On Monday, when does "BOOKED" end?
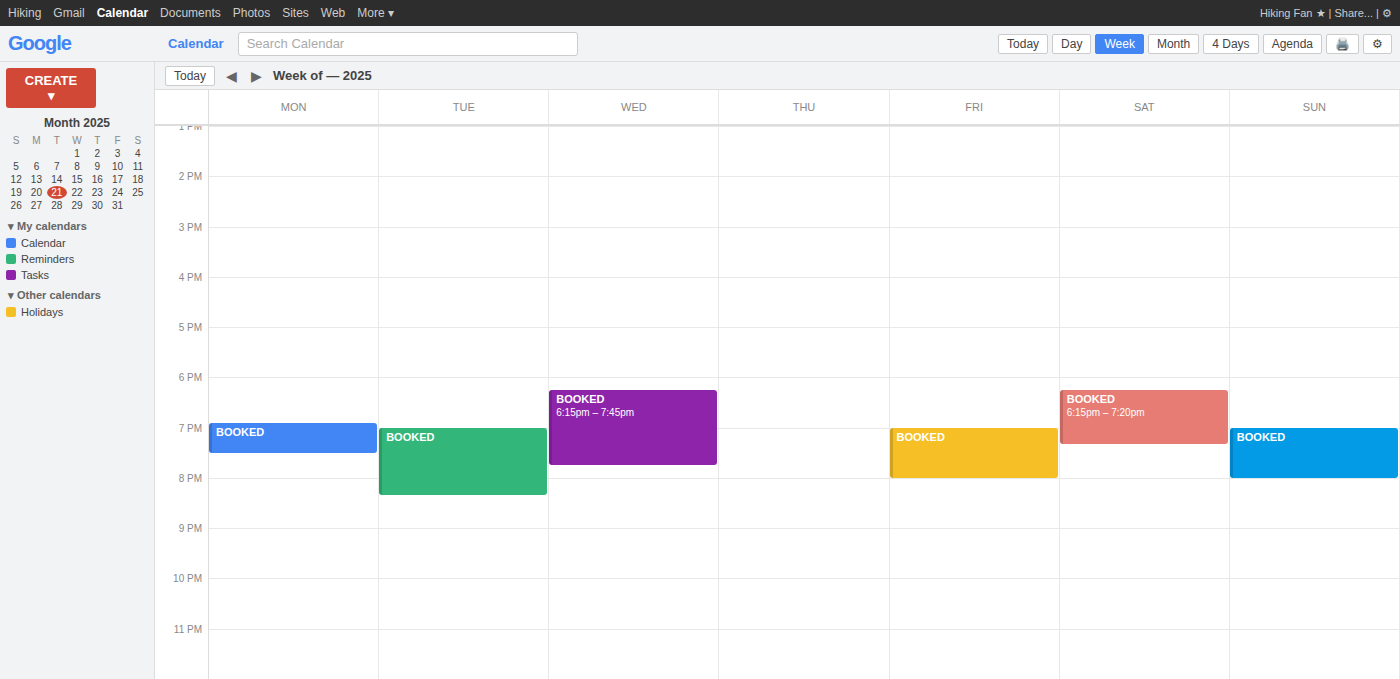
7:30 PM